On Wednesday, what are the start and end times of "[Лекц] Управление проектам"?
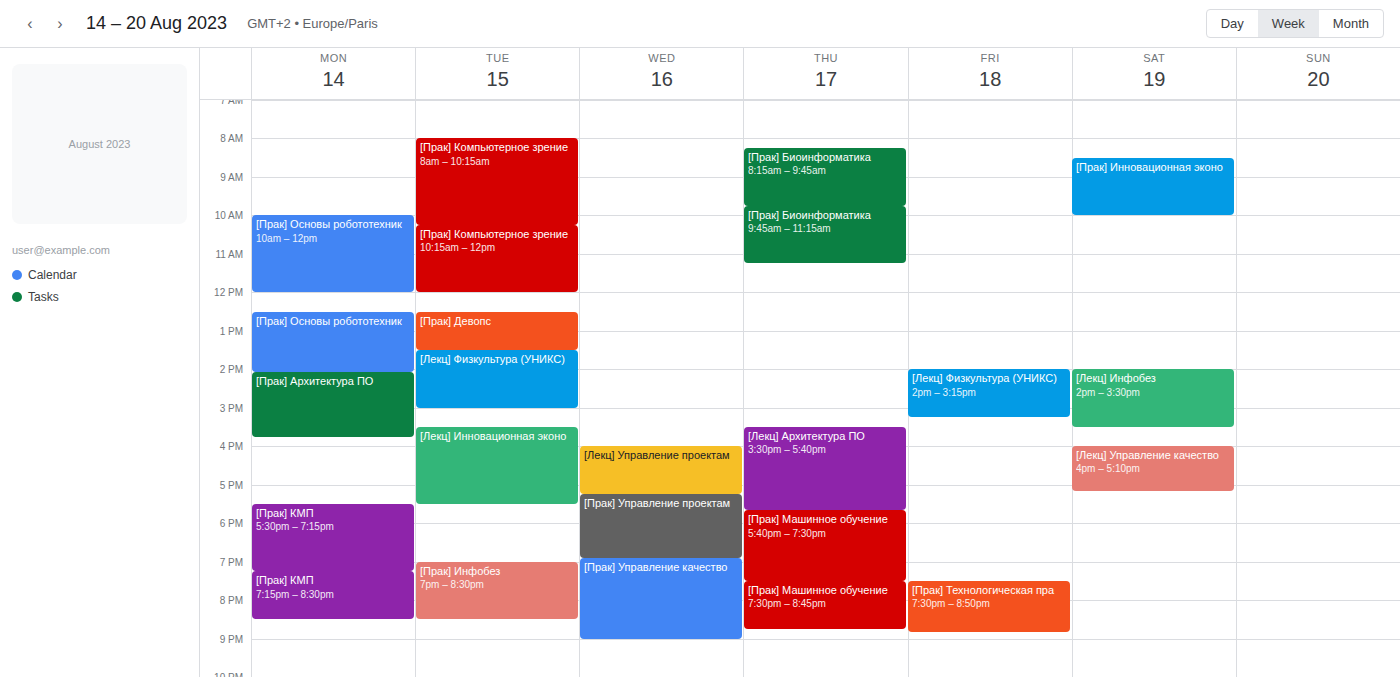
4:00 PM to 5:15 PM